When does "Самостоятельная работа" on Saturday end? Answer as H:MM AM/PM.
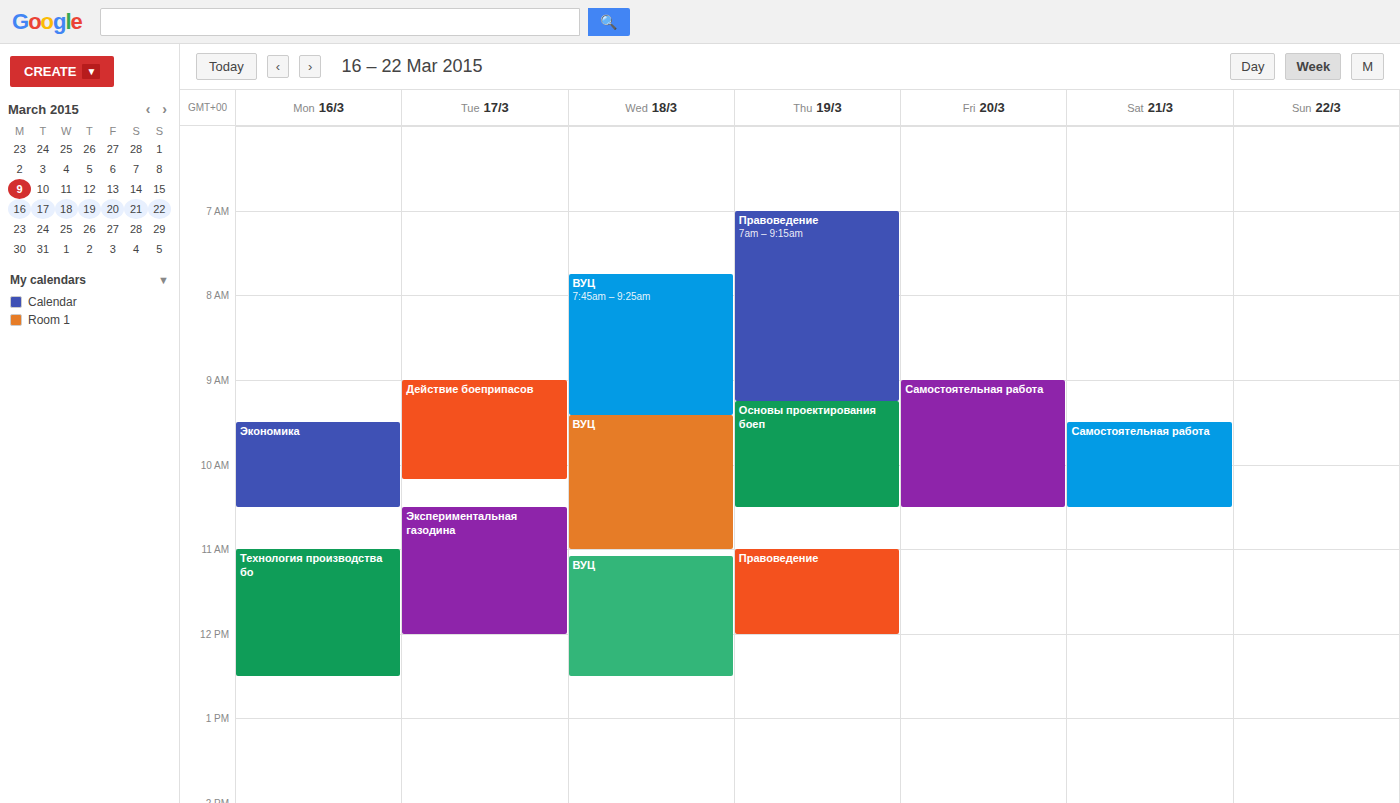
10:30 AM